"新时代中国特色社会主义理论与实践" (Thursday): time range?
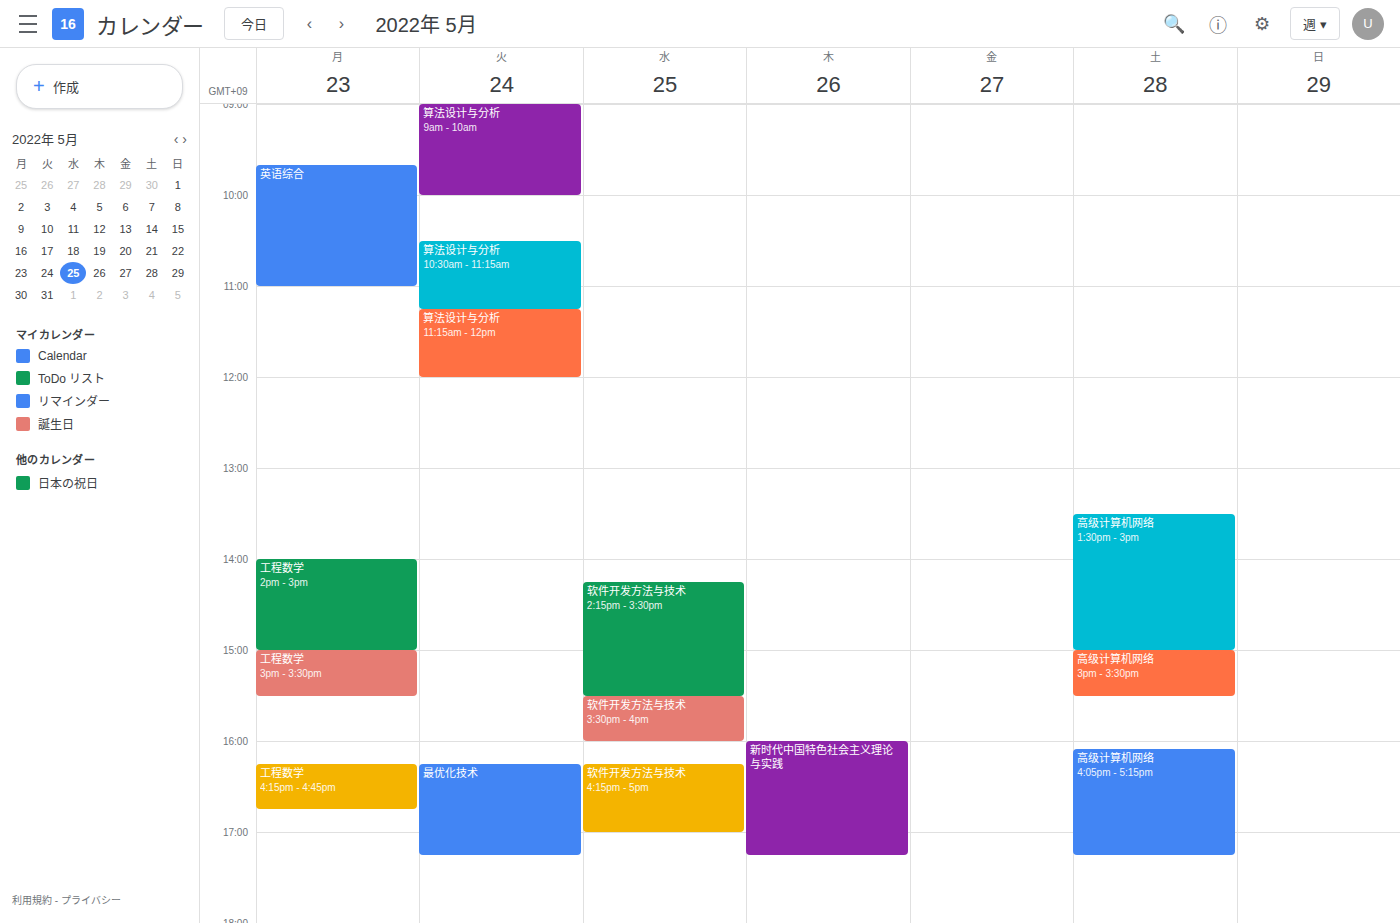
4:00 PM to 5:15 PM